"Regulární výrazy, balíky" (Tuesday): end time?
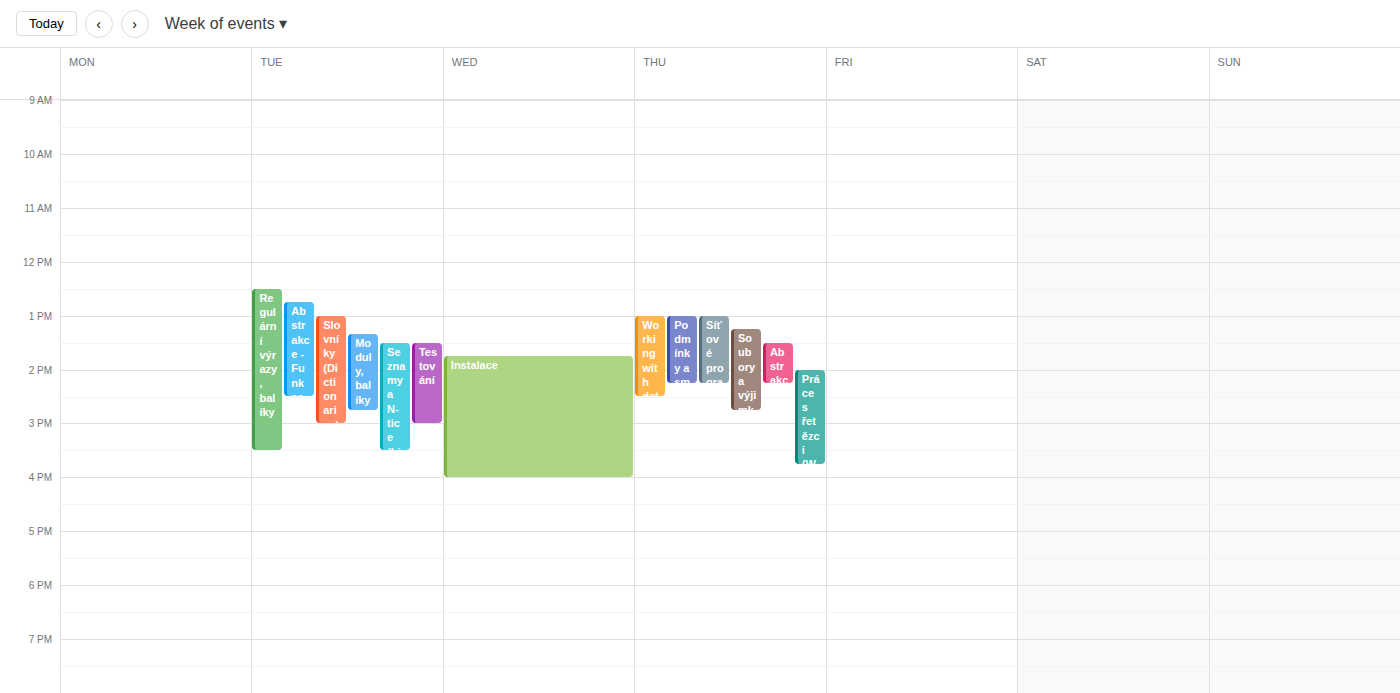
3:30 PM